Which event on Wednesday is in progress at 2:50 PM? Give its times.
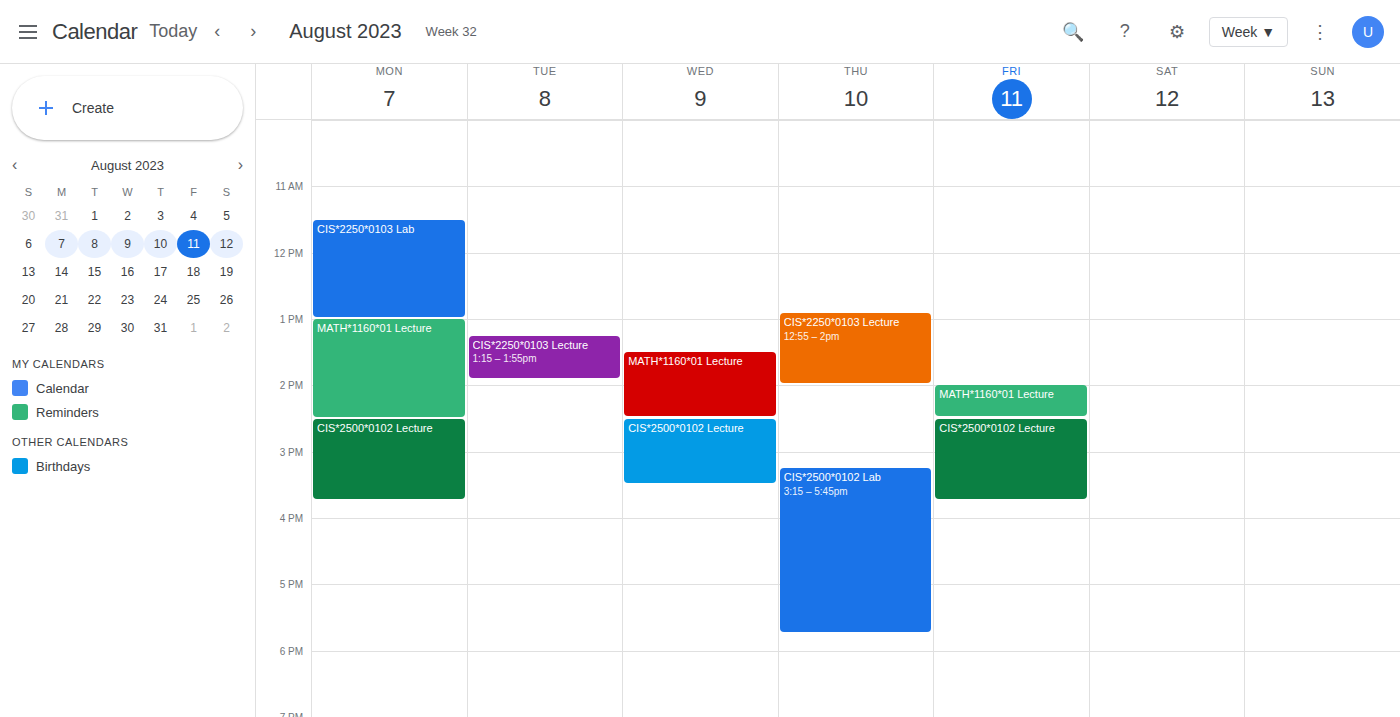
"CIS*2500*0102 Lecture", 2:30 PM to 3:30 PM